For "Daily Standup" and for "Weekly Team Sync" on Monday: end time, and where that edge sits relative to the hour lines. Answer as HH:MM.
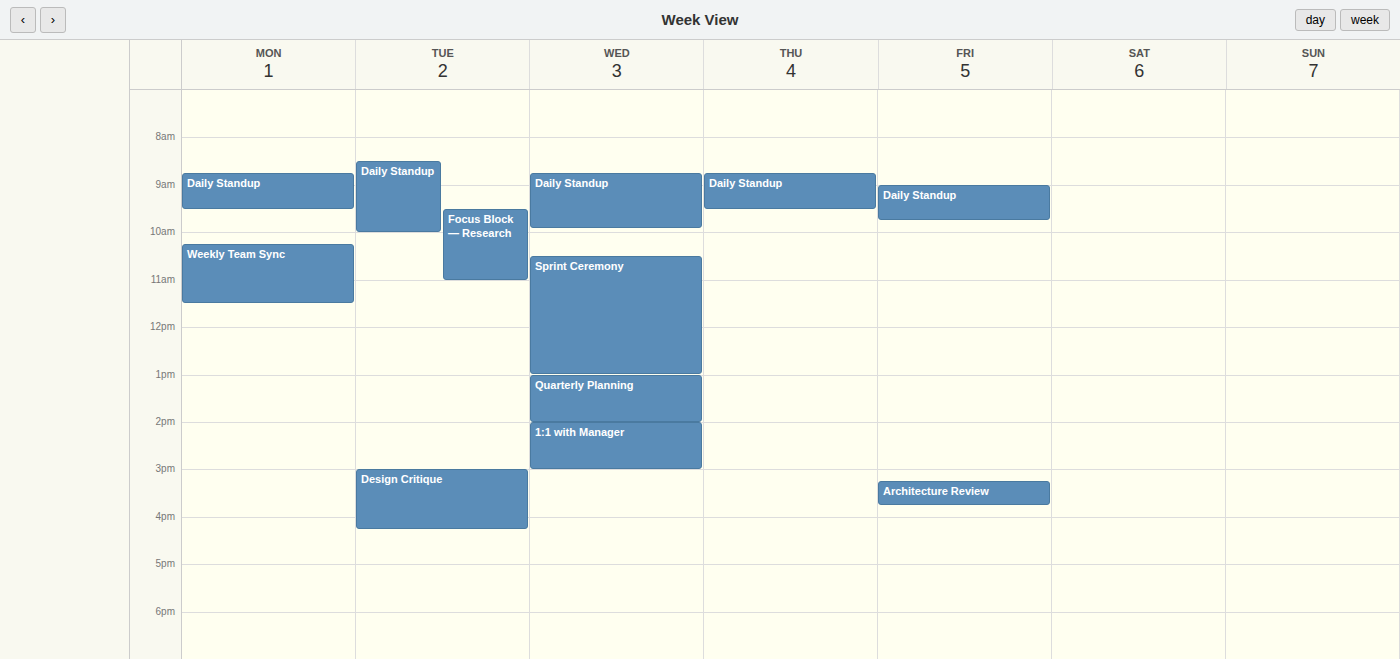
"Daily Standup": 09:30, halfway between the 09:00 and 10:00 lines. "Weekly Team Sync": 11:30, halfway between the 11:00 and 12:00 lines.